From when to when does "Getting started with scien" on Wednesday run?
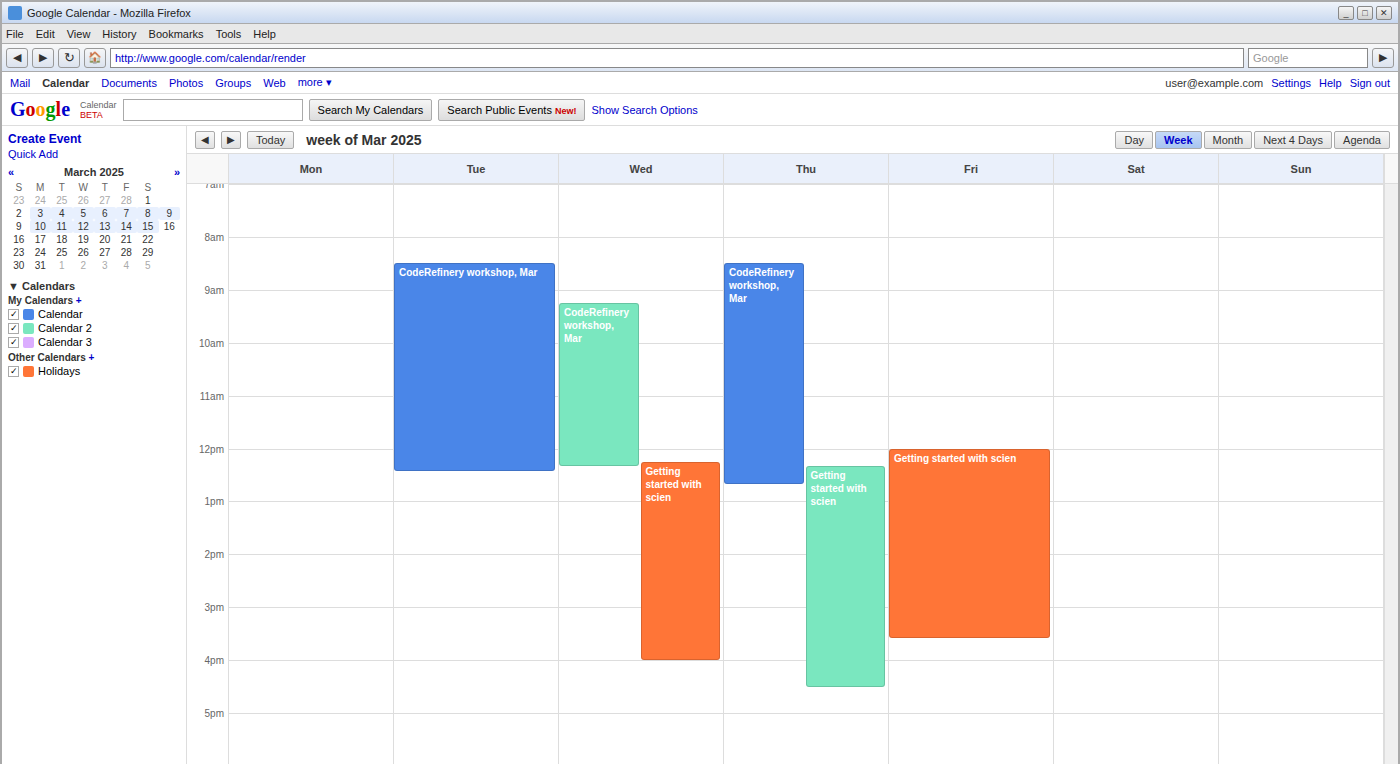
12:15 PM to 4:00 PM